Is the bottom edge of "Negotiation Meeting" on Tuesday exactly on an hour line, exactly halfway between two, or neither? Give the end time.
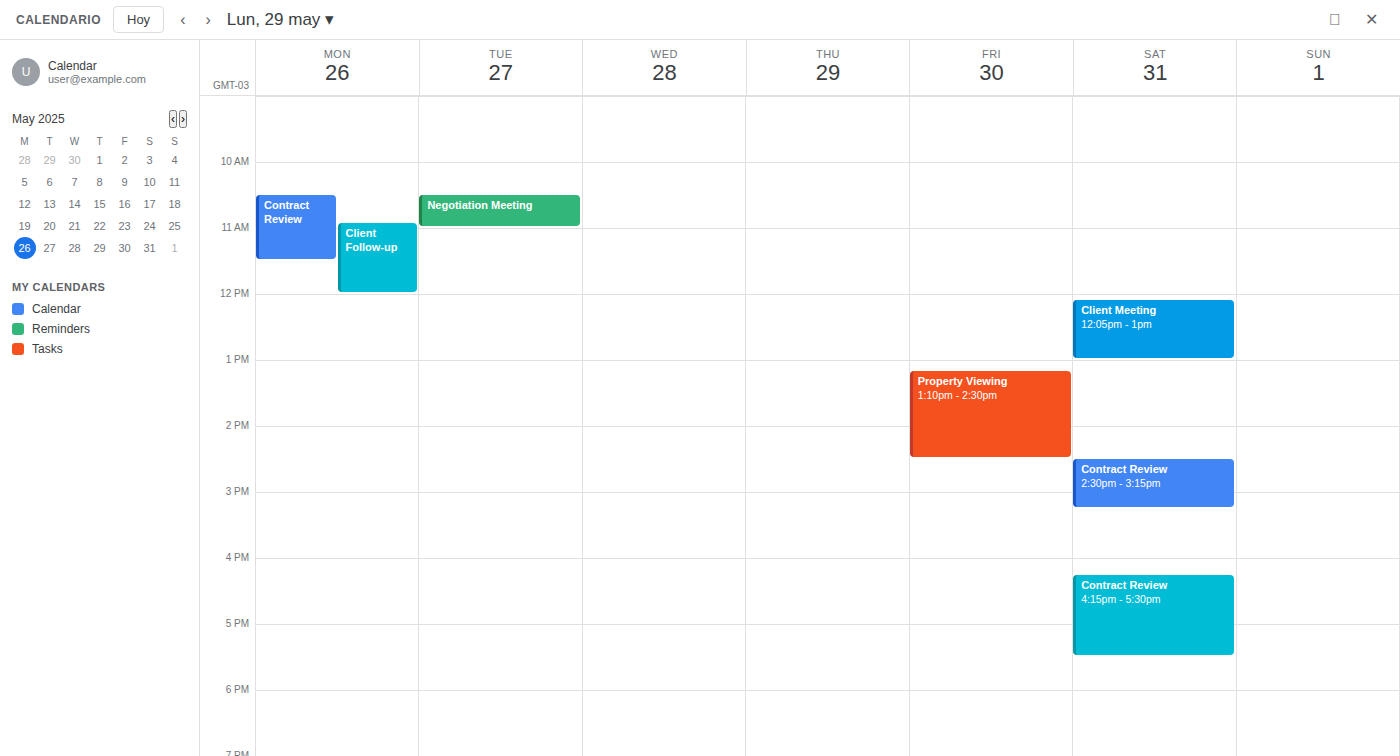
11:00 AM -- exactly on the 11 AM line.